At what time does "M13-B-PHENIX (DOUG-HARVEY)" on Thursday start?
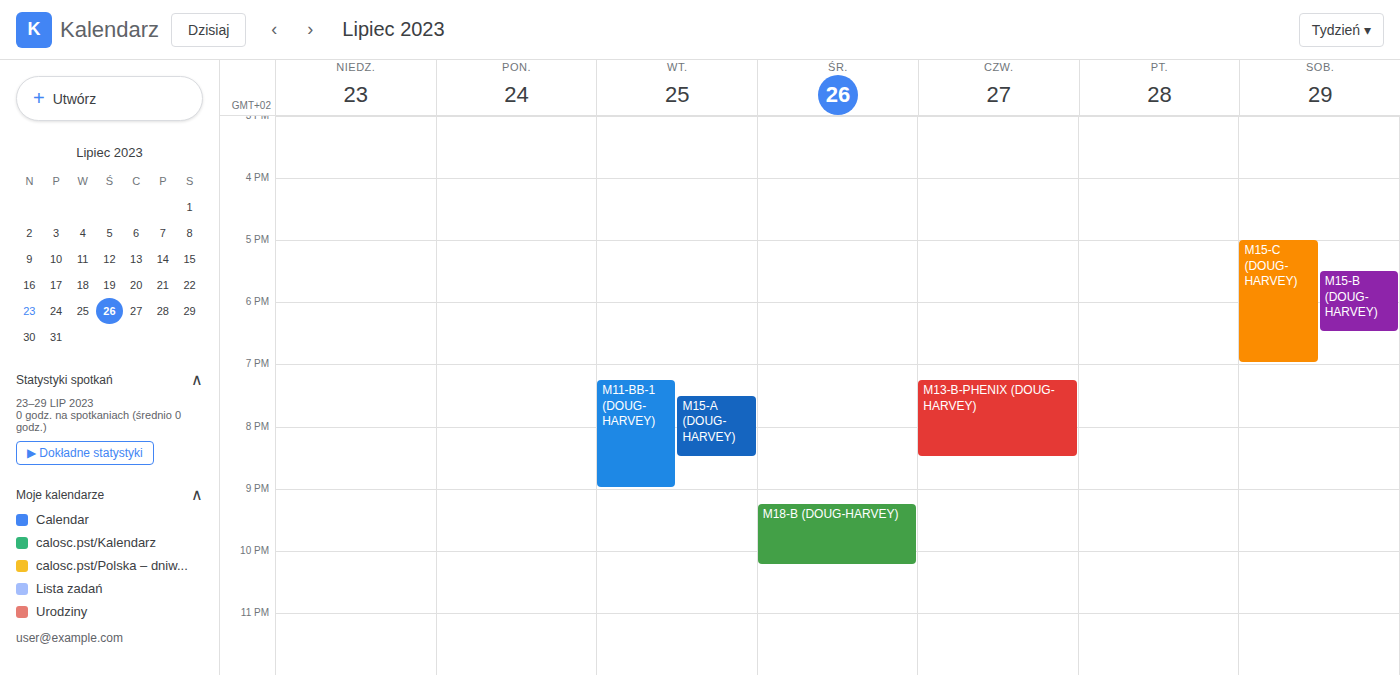
7:15 PM